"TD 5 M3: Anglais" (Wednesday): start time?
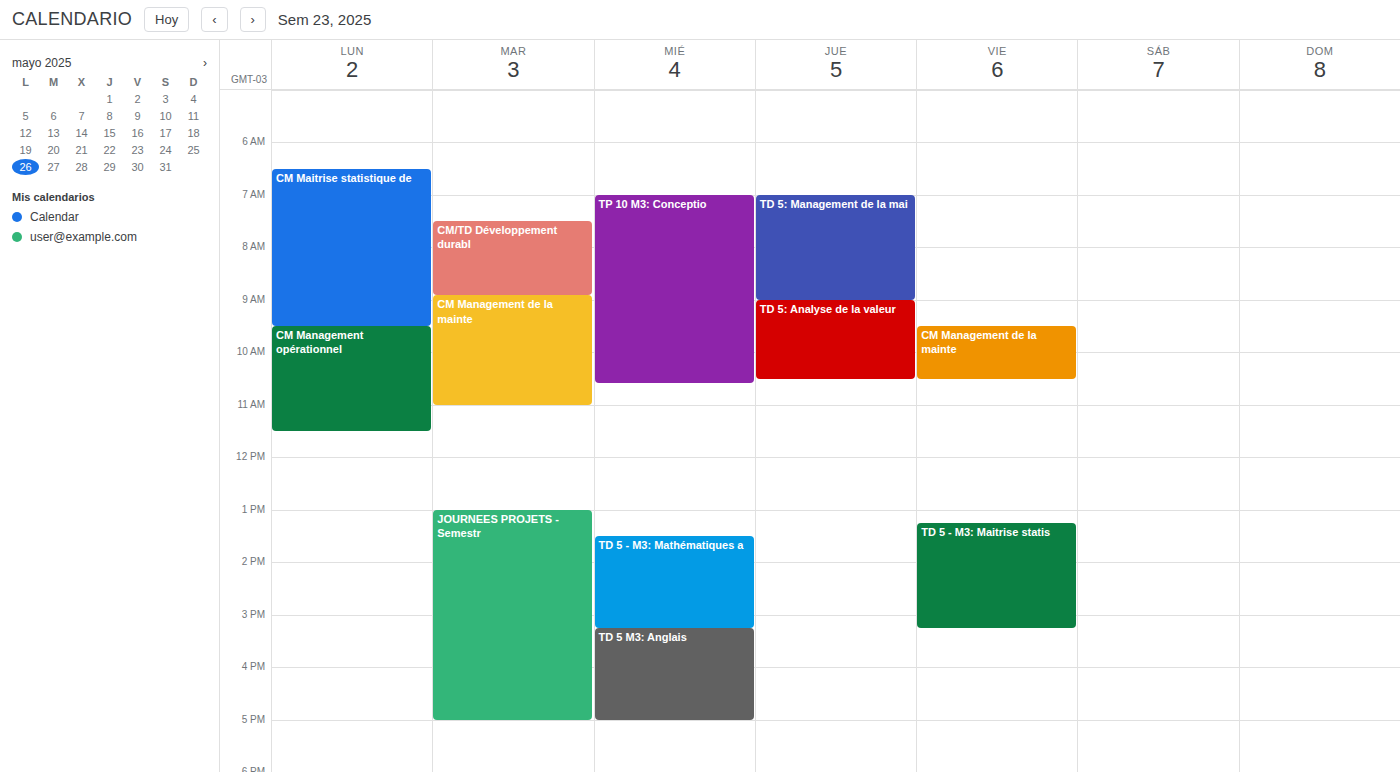
3:15 PM